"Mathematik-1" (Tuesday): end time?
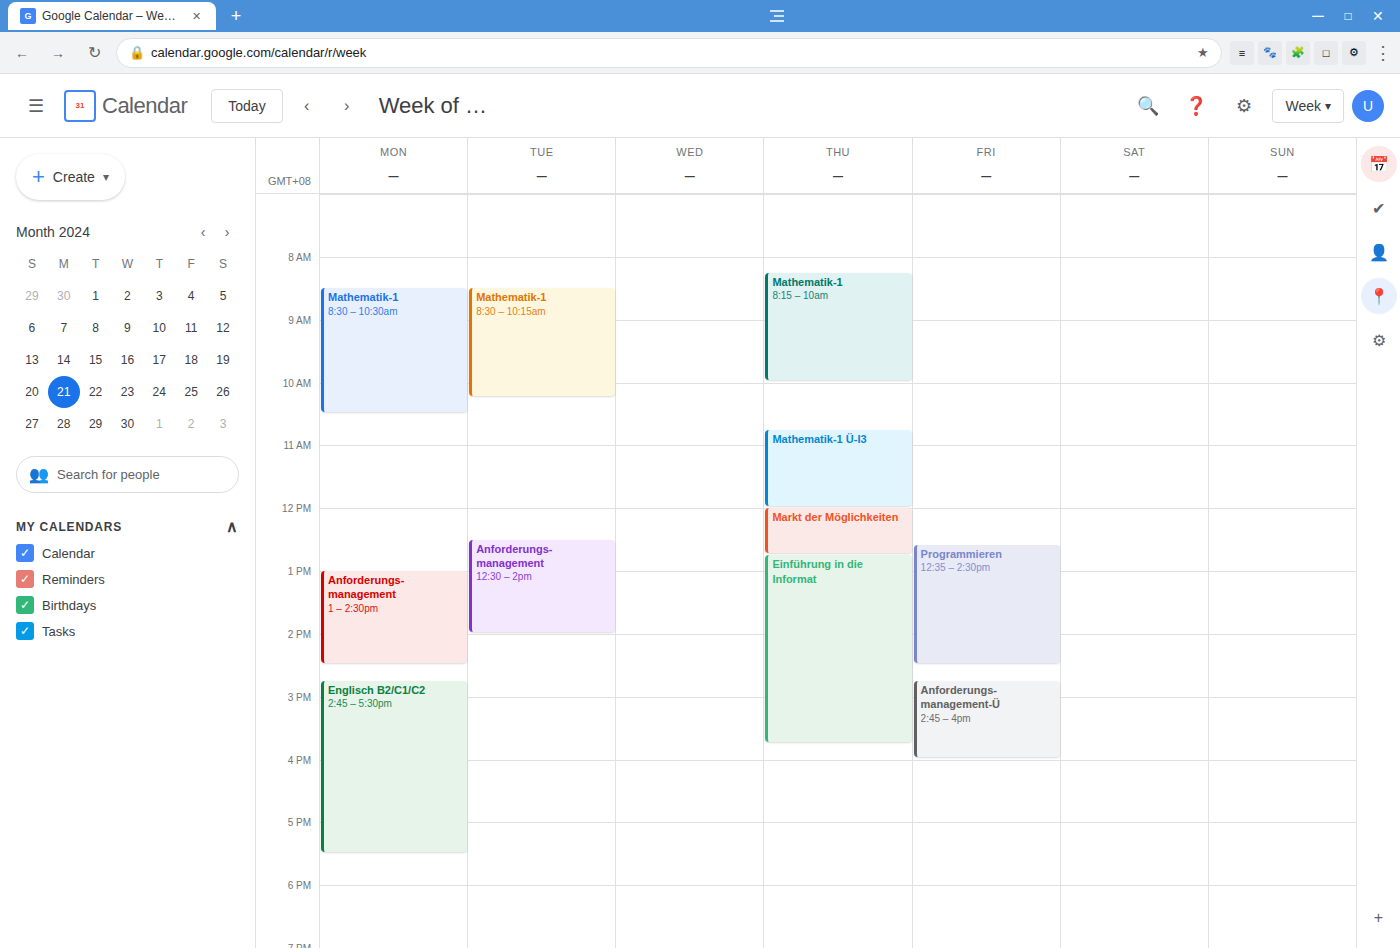
10:15 AM